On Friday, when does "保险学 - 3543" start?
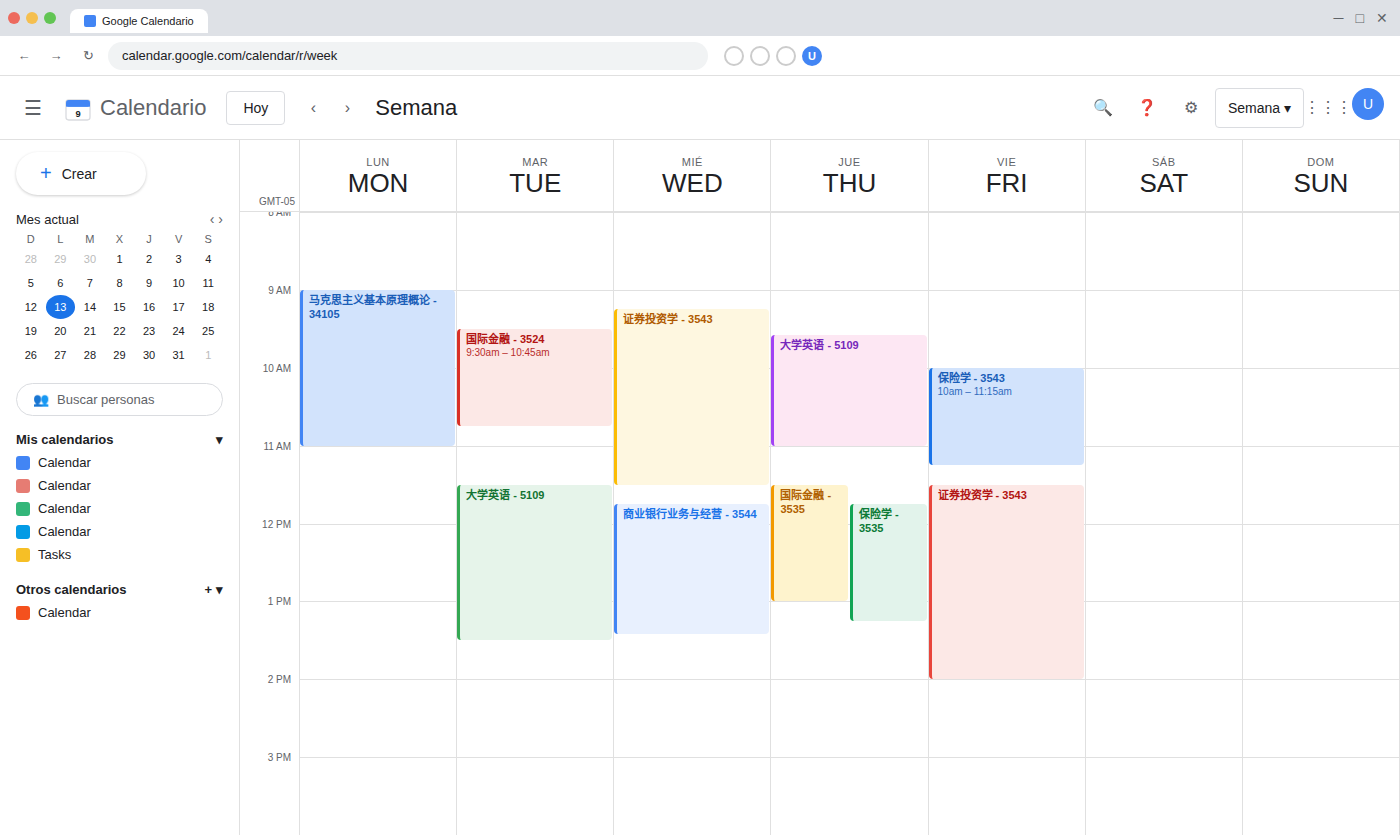
10:00 AM